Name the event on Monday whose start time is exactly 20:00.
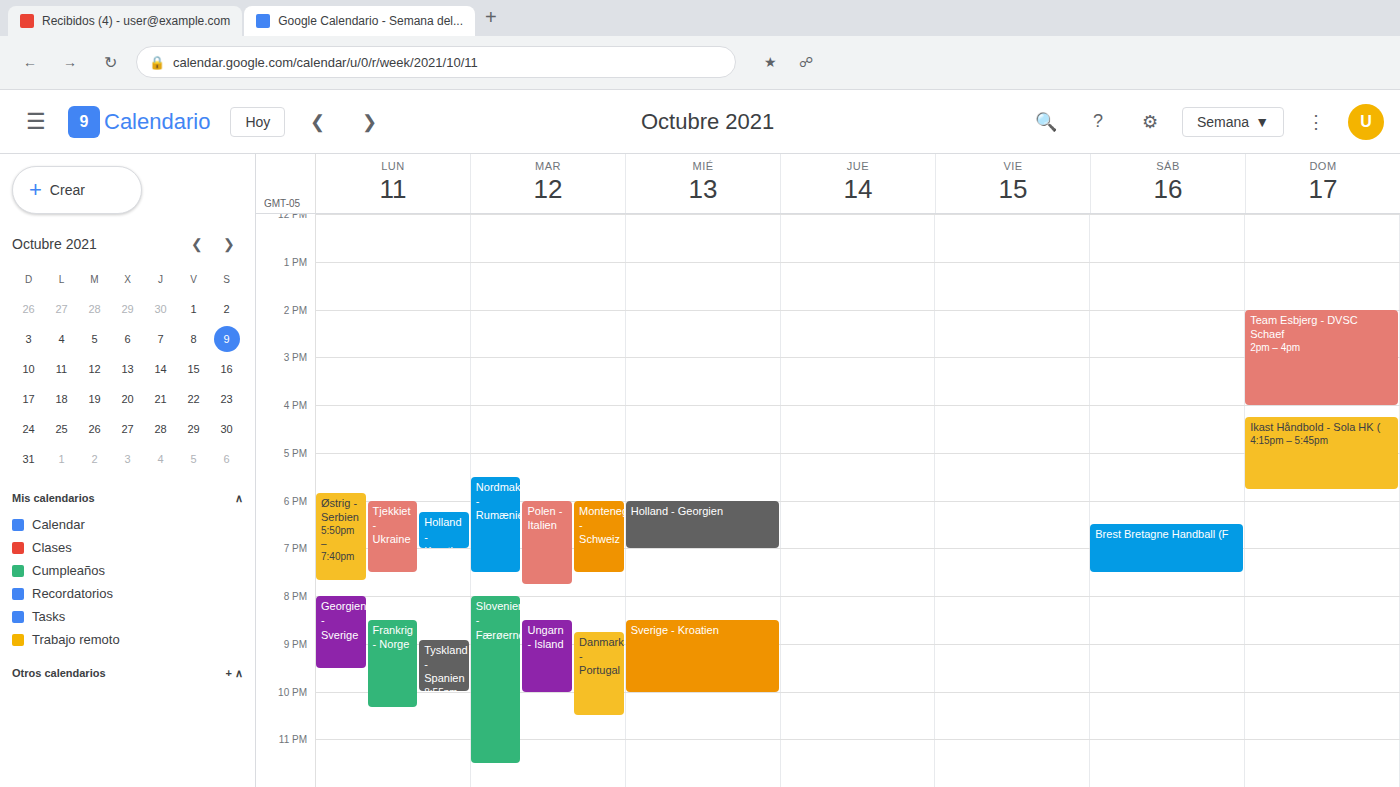
"Georgien - Sverige"